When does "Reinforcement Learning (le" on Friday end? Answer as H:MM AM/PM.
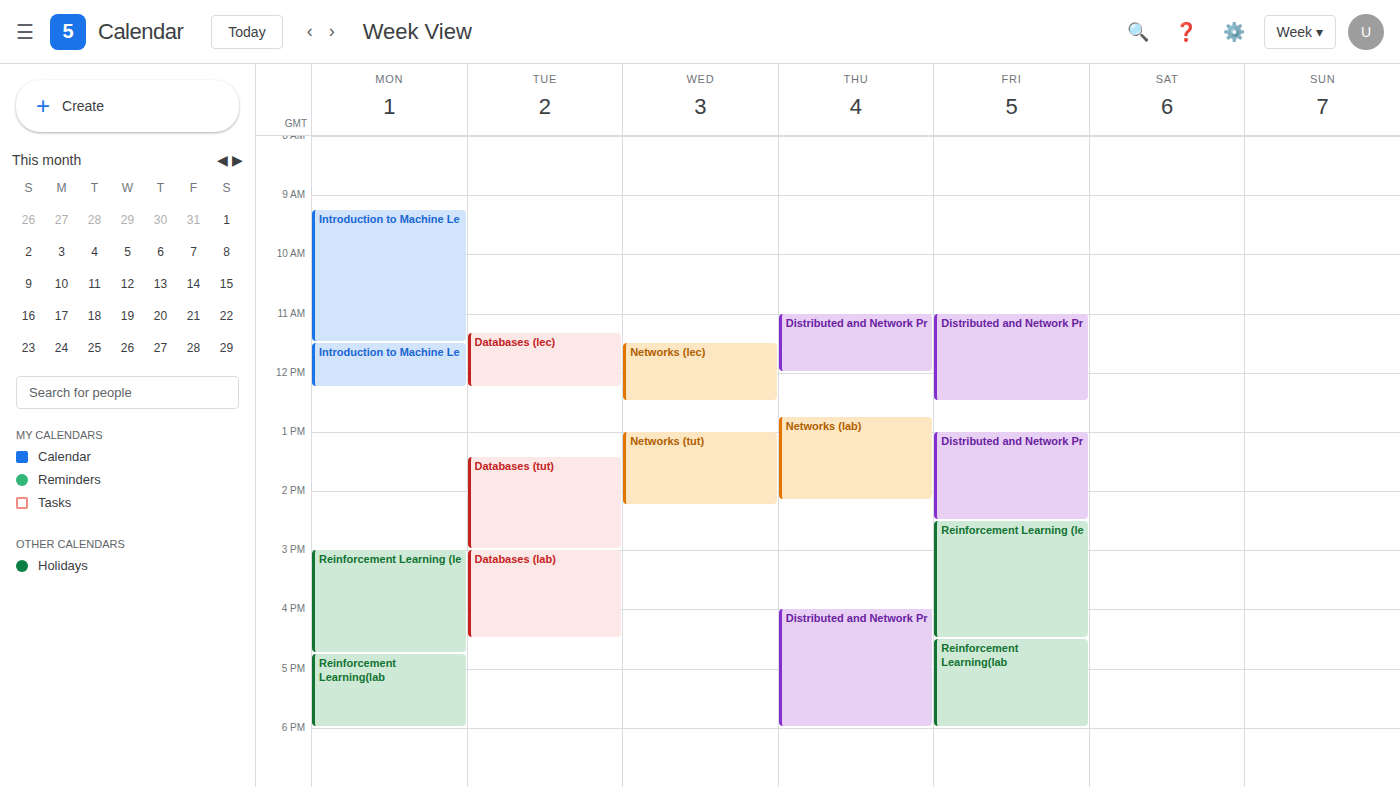
4:30 PM